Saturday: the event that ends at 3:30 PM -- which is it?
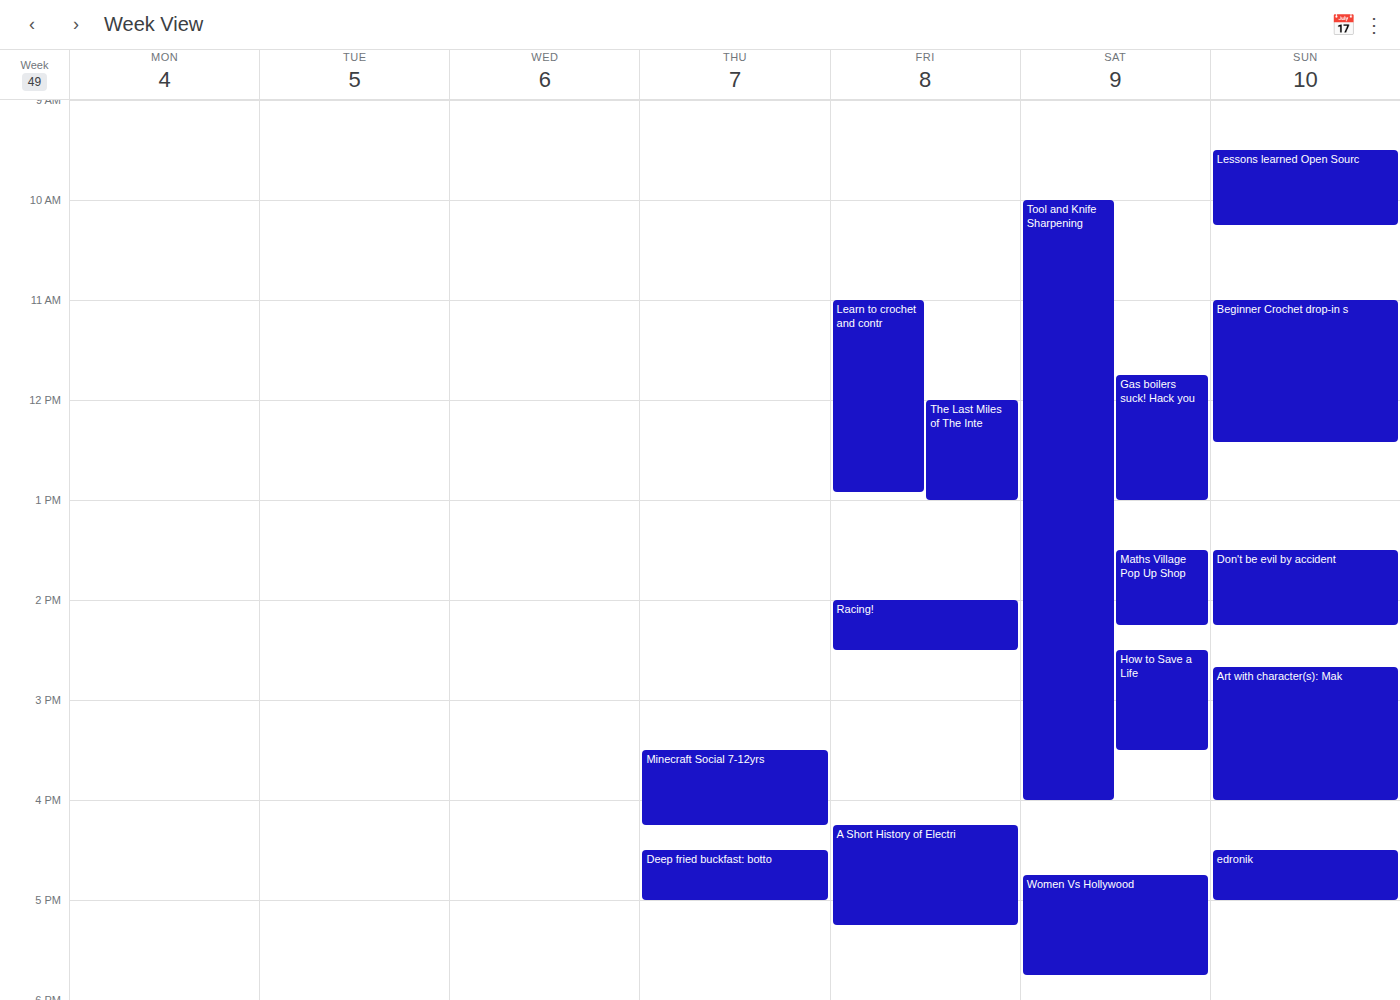
"How to Save a Life"